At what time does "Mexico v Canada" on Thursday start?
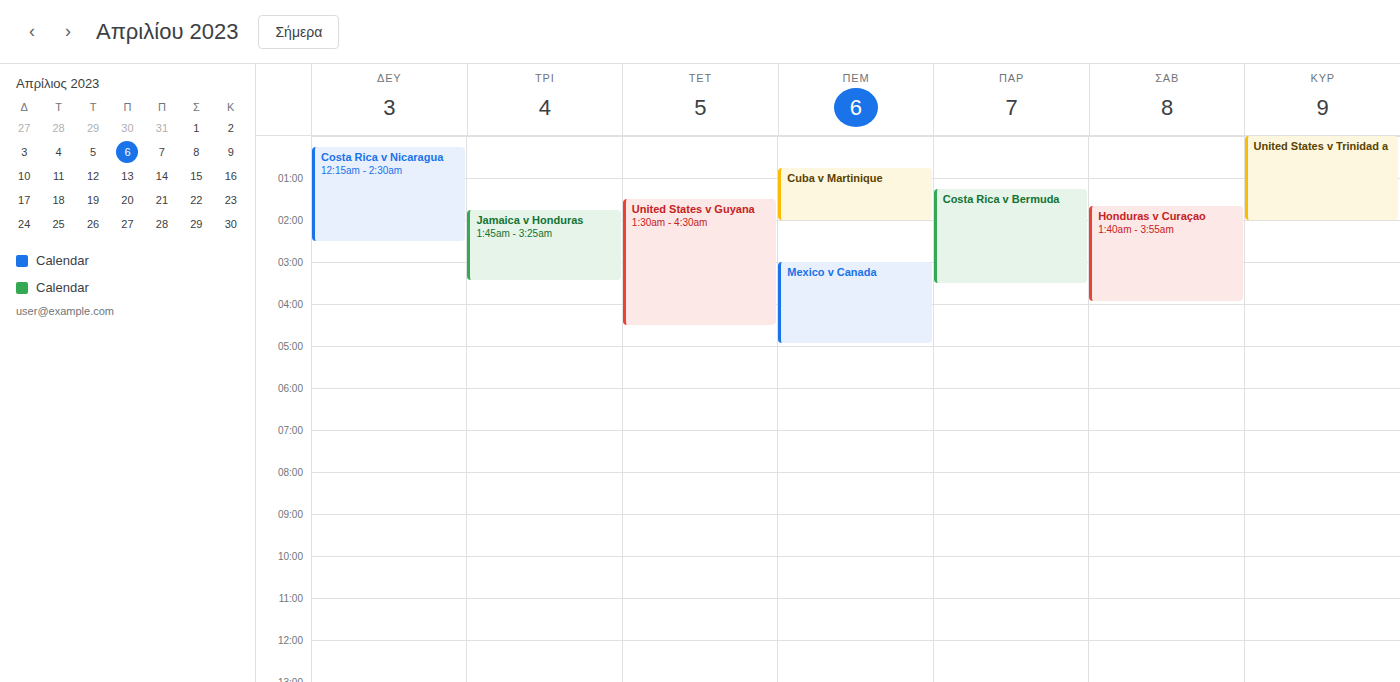
3:00 AM